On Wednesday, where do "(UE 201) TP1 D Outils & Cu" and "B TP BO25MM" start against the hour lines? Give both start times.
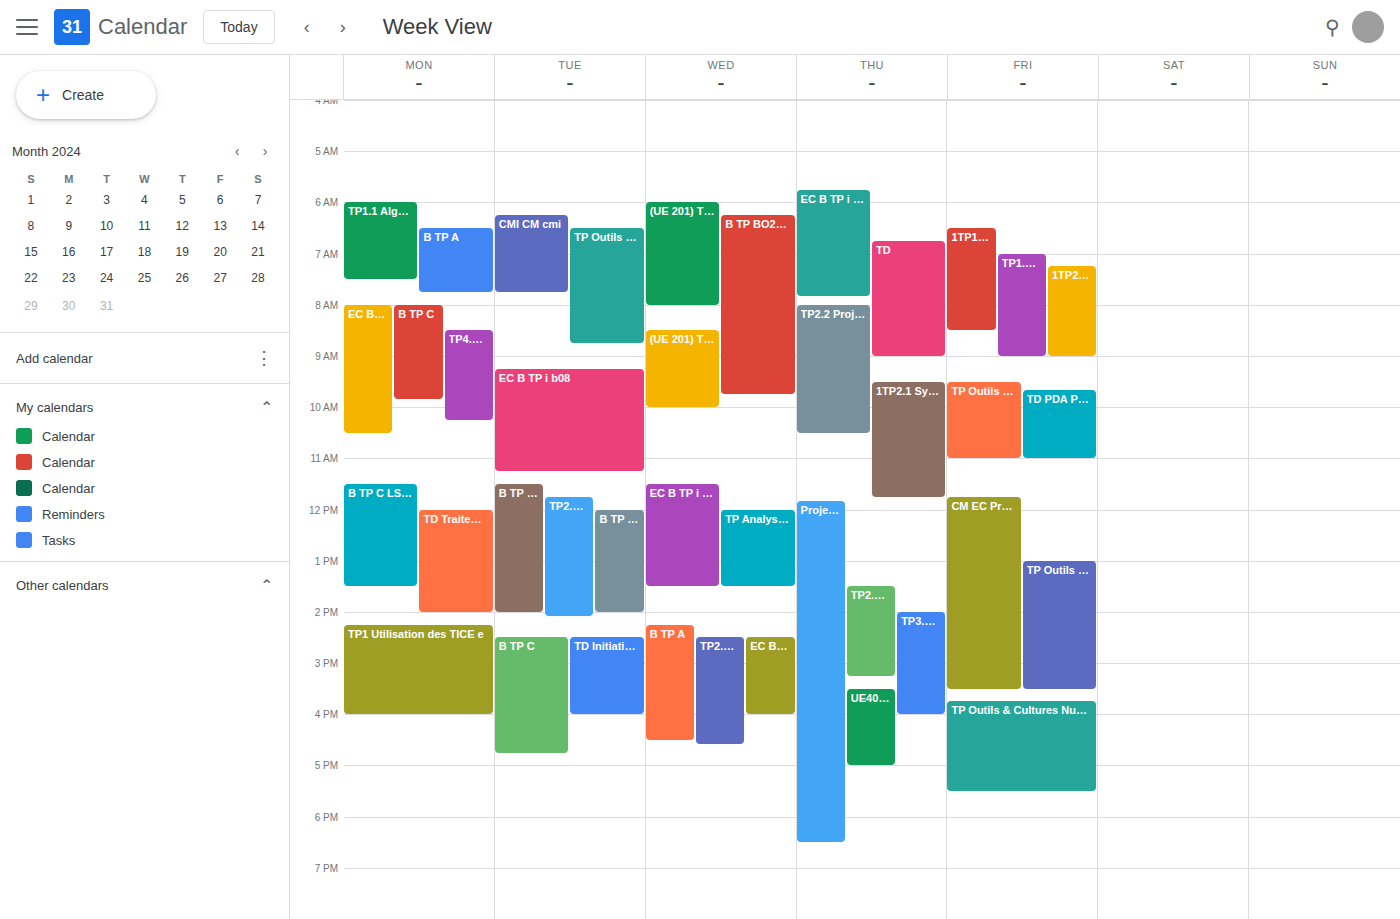
"(UE 201) TP1 D Outils & Cu": 6:00 AM, exactly on the 6 AM line. "B TP BO25MM": 6:15 AM, neither: a quarter of the way from the 6 AM line to the 7 AM line.